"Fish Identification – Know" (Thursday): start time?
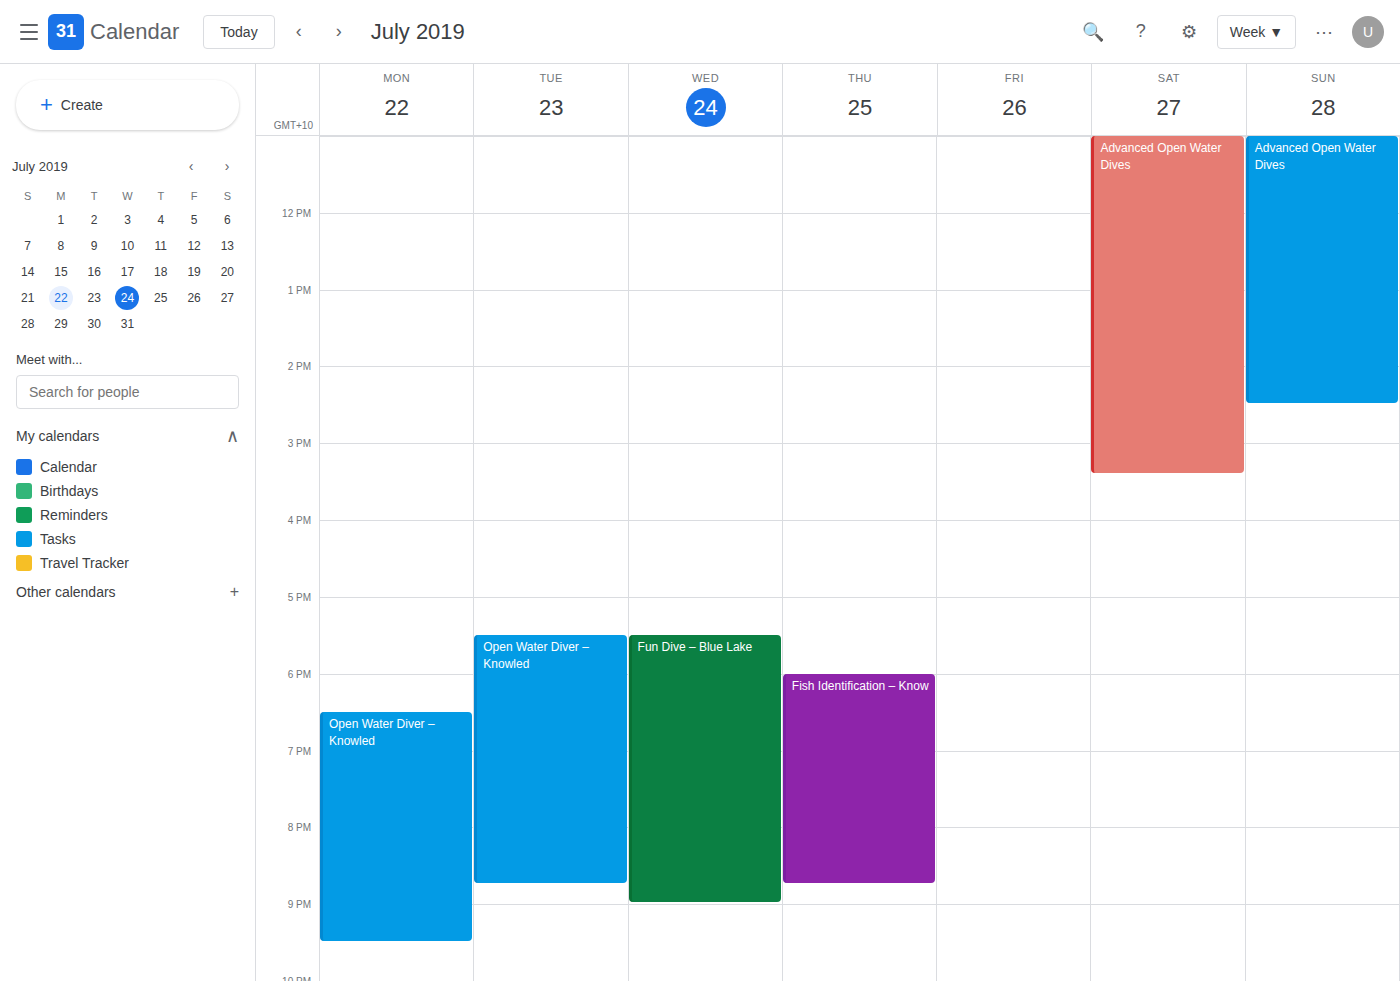
6:00 PM